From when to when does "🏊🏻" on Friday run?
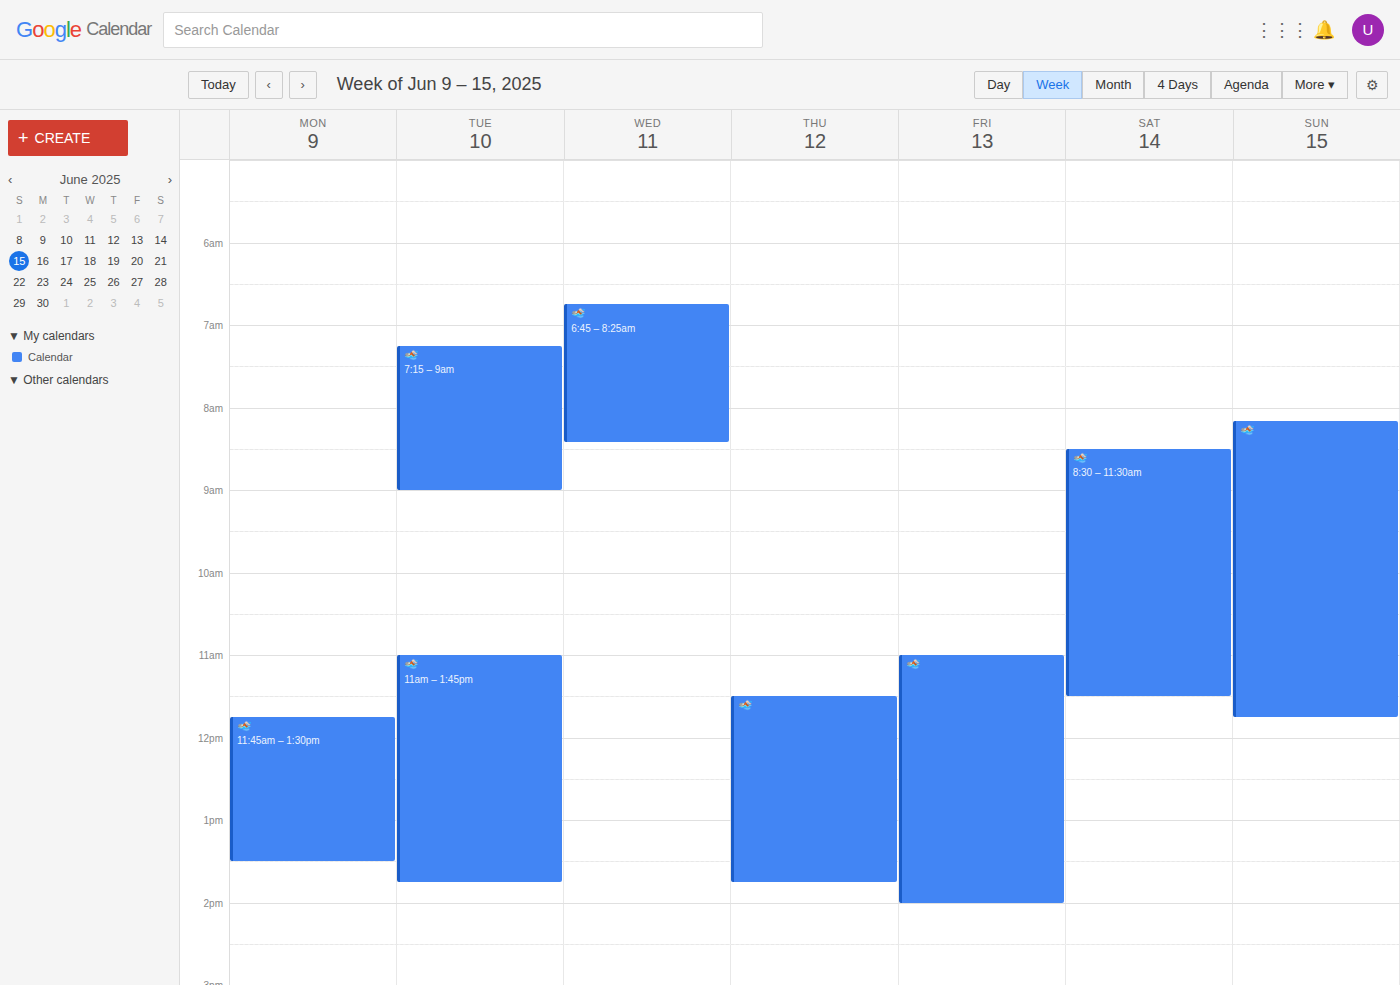
11:00 AM to 2:00 PM